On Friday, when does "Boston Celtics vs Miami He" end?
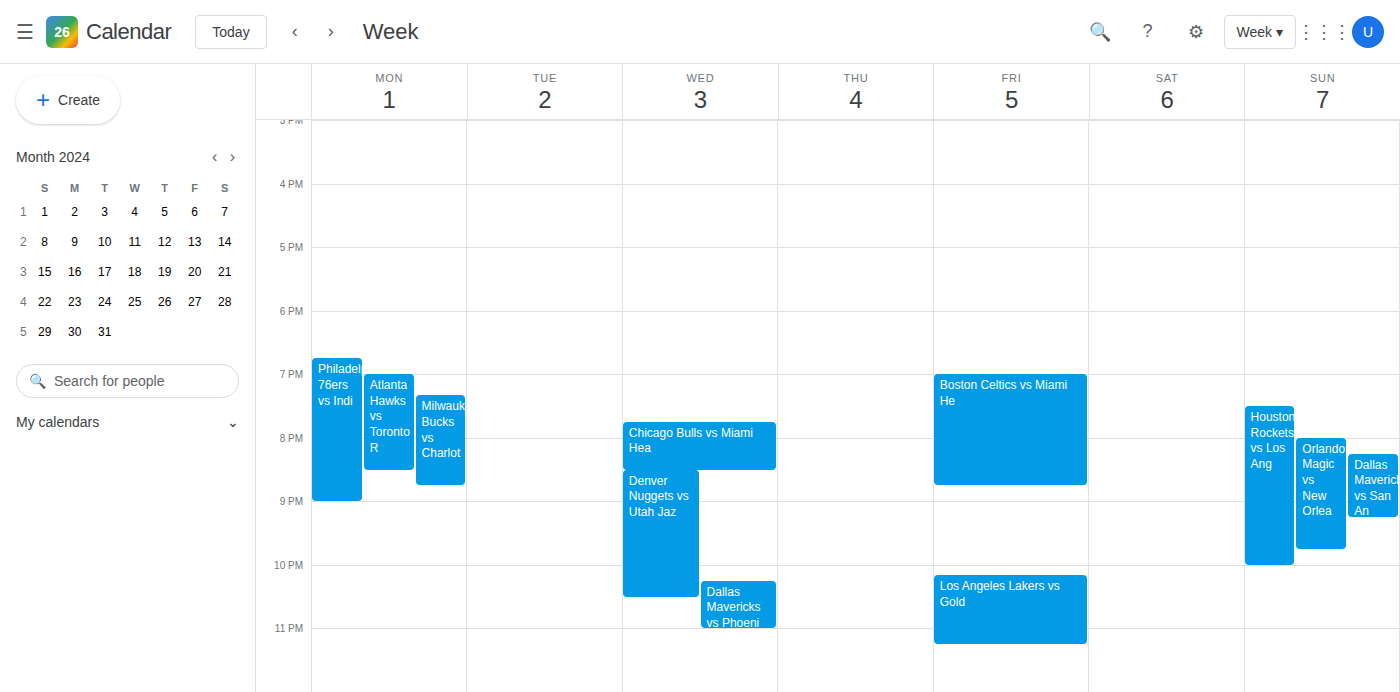
8:45 PM